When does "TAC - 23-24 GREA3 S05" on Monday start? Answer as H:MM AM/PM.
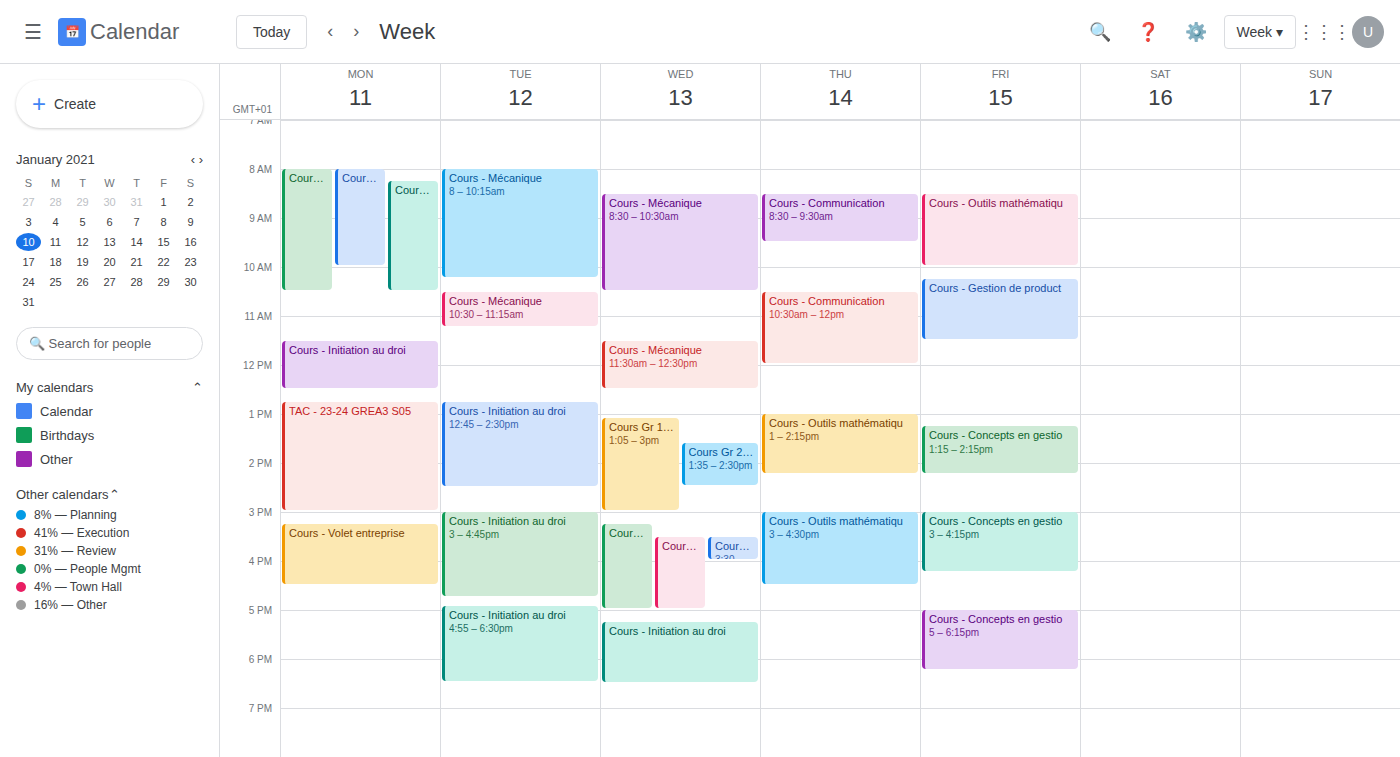
12:45 PM